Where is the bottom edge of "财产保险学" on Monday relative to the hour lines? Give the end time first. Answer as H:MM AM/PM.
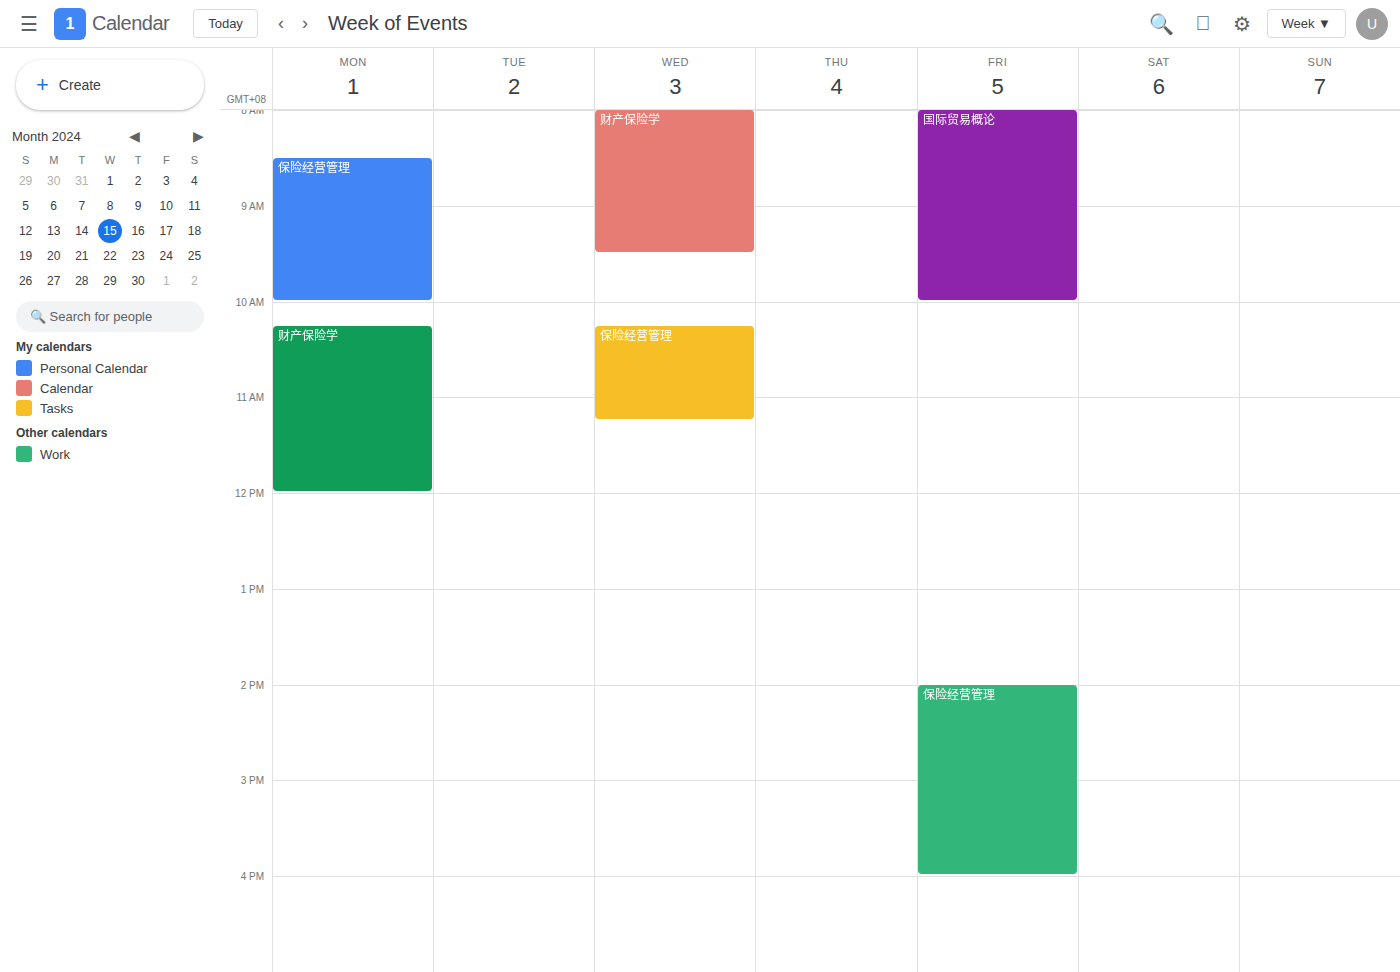
12:00 PM -- exactly on the 12 PM line.